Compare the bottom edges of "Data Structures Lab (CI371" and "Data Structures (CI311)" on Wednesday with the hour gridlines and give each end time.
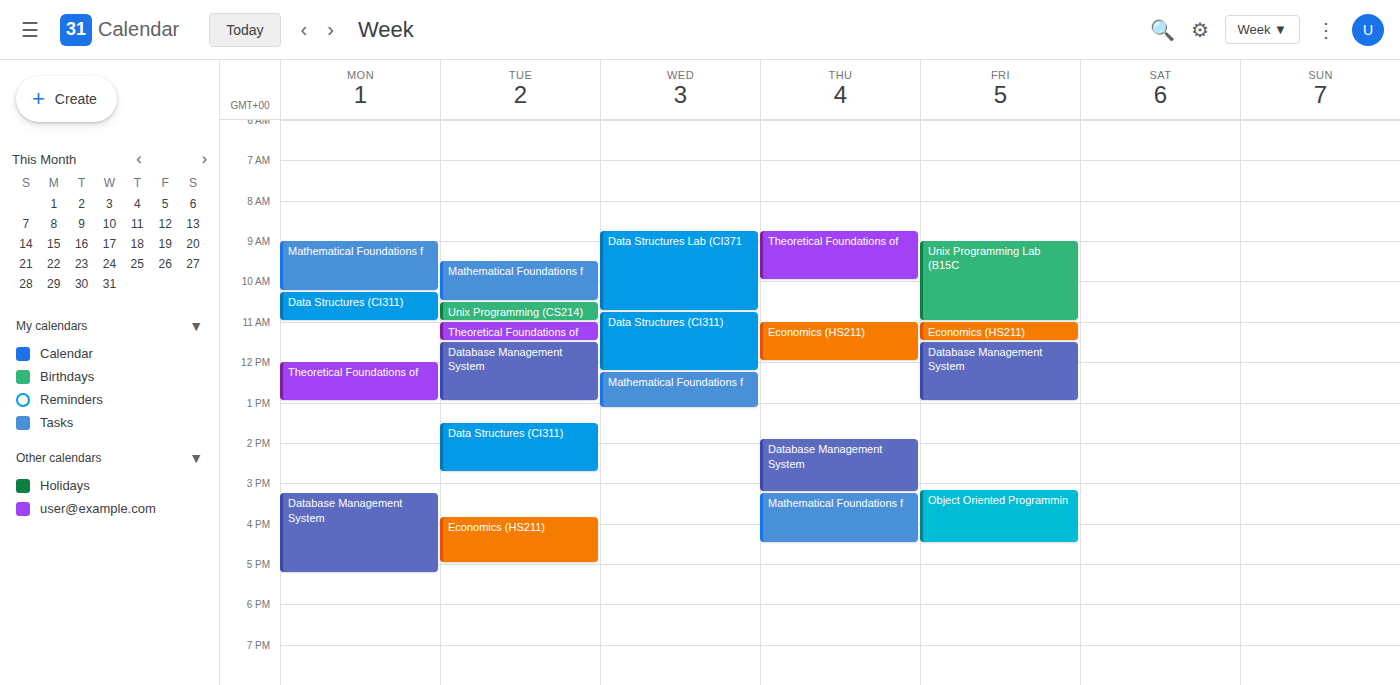
"Data Structures Lab (CI371": 10:45, neither: three quarters of the way from the 10:00 line to the 11:00 line. "Data Structures (CI311)": 12:15, neither: a quarter of the way from the 12:00 line to the 13:00 line.